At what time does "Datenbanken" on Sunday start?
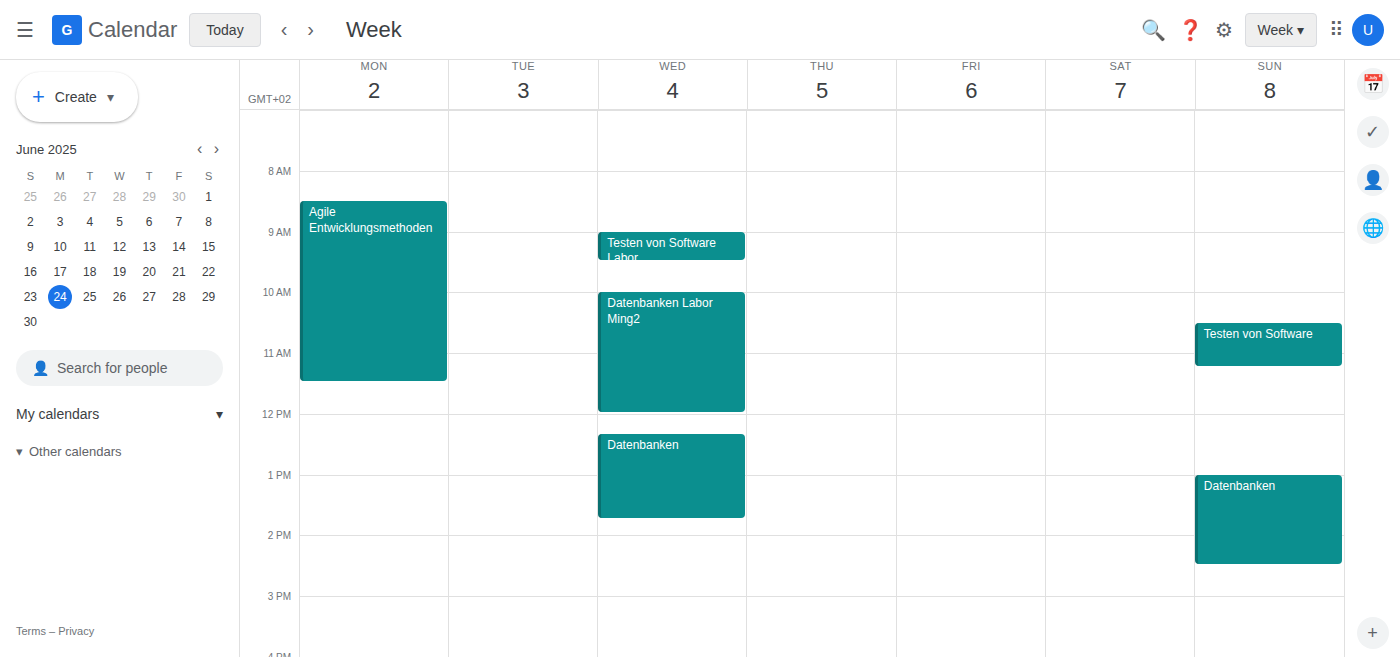
1:00 PM